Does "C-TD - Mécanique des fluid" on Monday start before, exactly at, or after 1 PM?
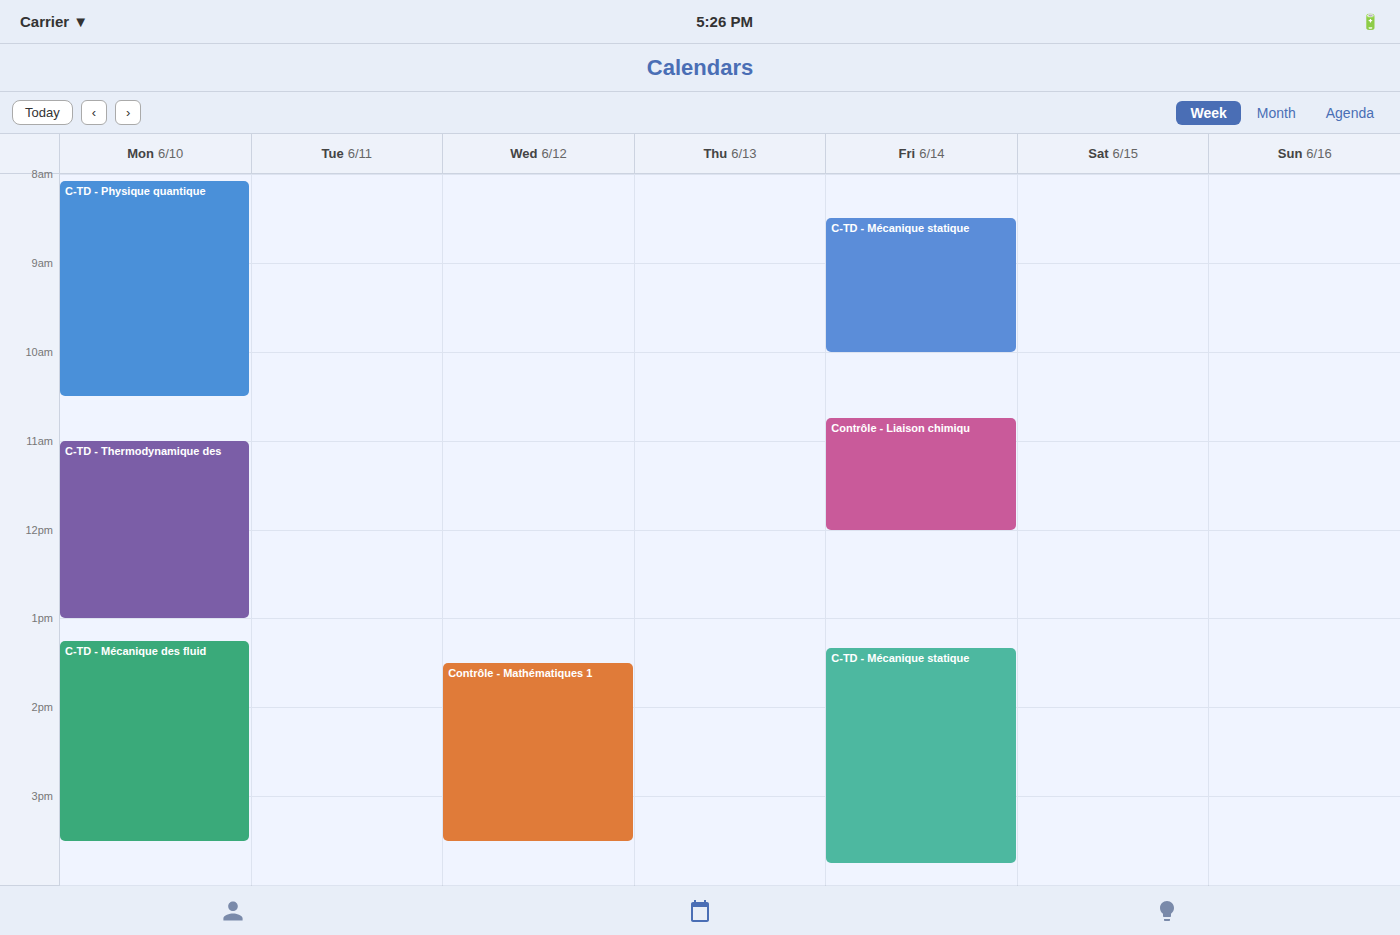
1:15 PM -- after 1 PM, 15 minutes below the 1 PM line.